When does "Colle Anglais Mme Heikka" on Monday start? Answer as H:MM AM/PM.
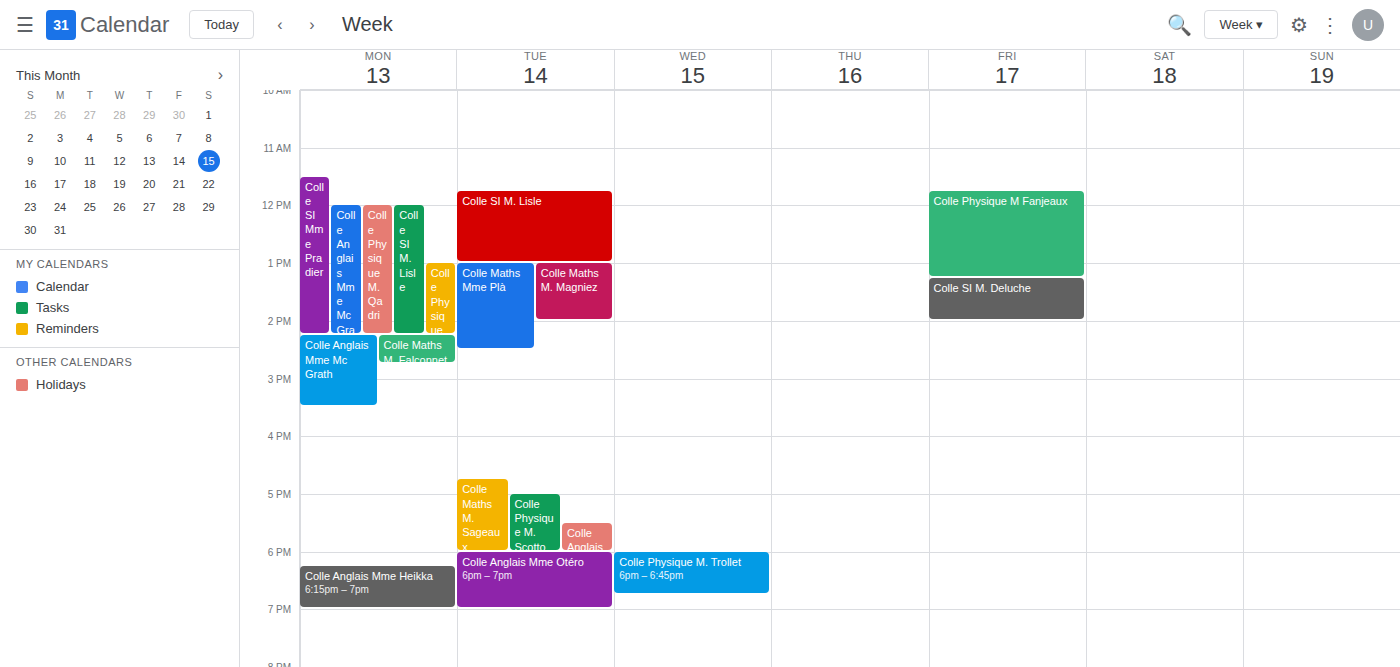
6:15 PM